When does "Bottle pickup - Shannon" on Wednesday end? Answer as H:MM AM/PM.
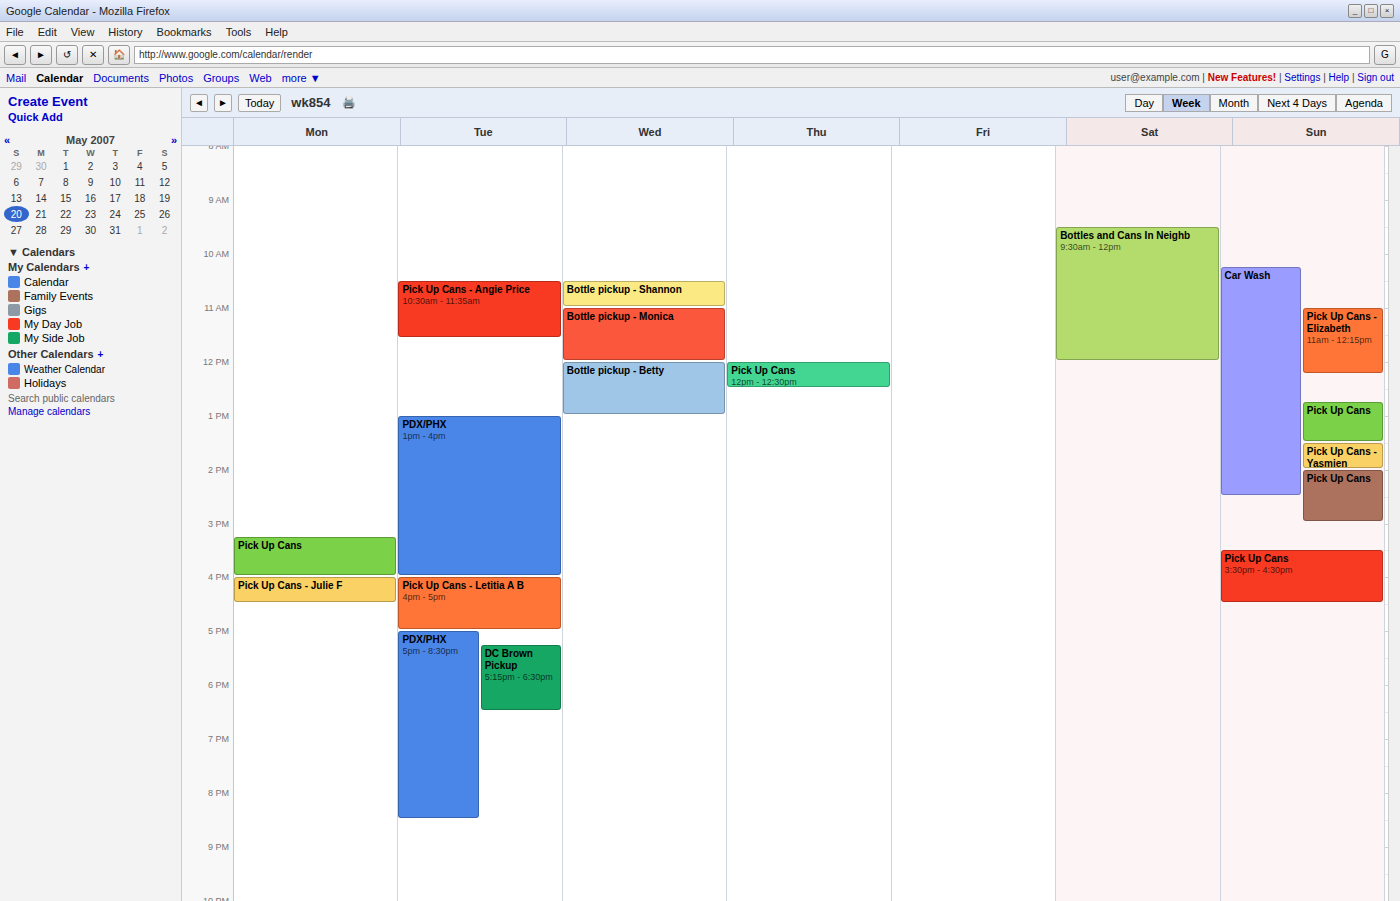
11:00 AM